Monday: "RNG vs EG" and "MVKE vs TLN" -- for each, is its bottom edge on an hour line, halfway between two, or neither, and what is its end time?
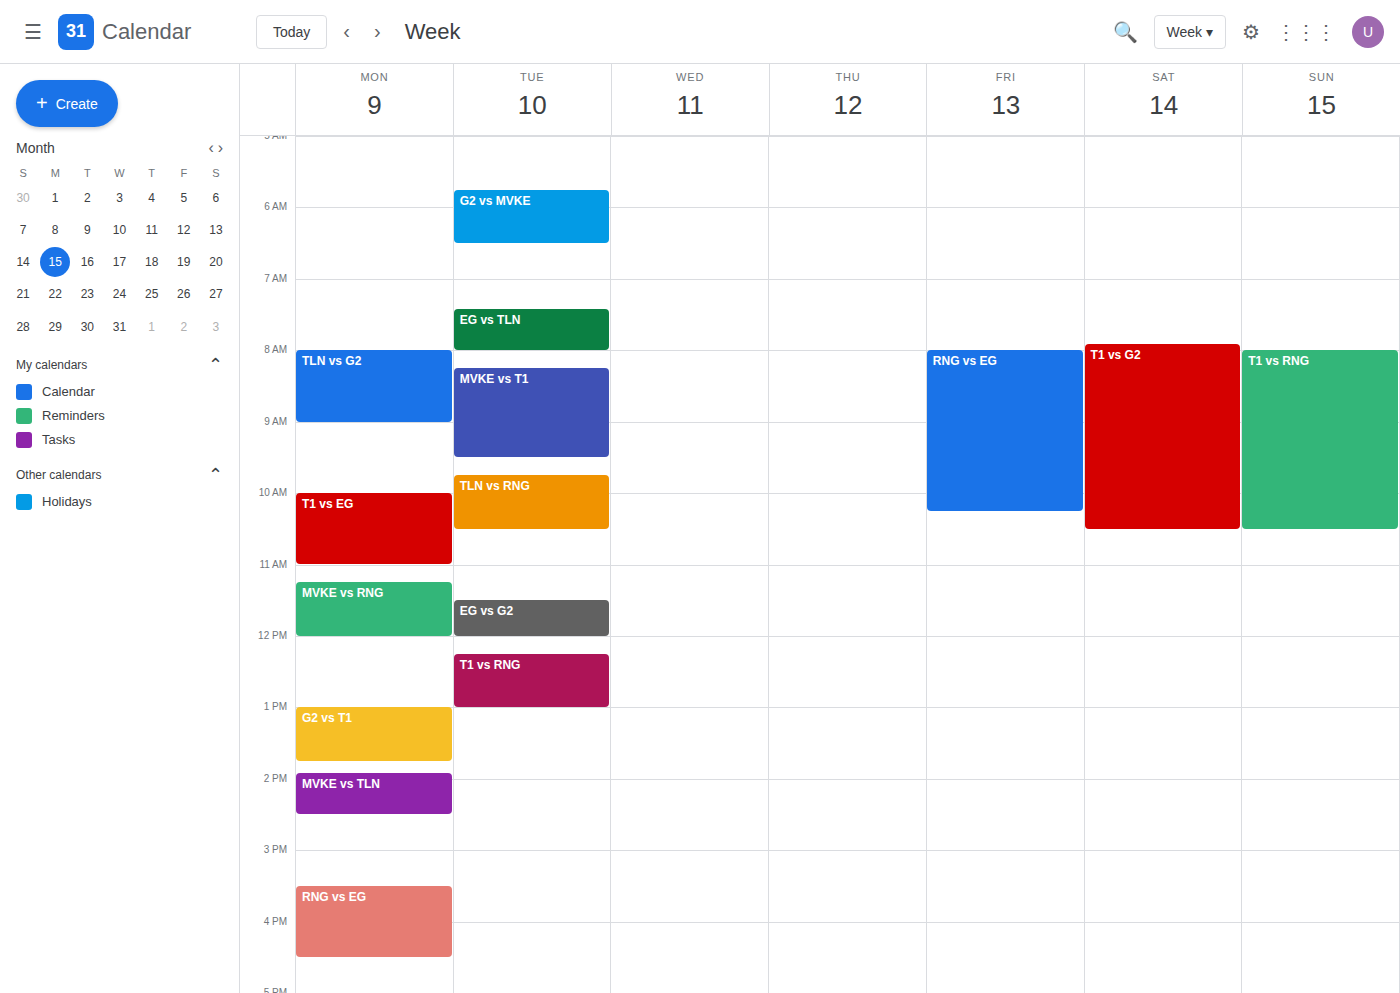
"RNG vs EG": 16:30, halfway between the 16:00 and 17:00 lines. "MVKE vs TLN": 14:30, halfway between the 14:00 and 15:00 lines.